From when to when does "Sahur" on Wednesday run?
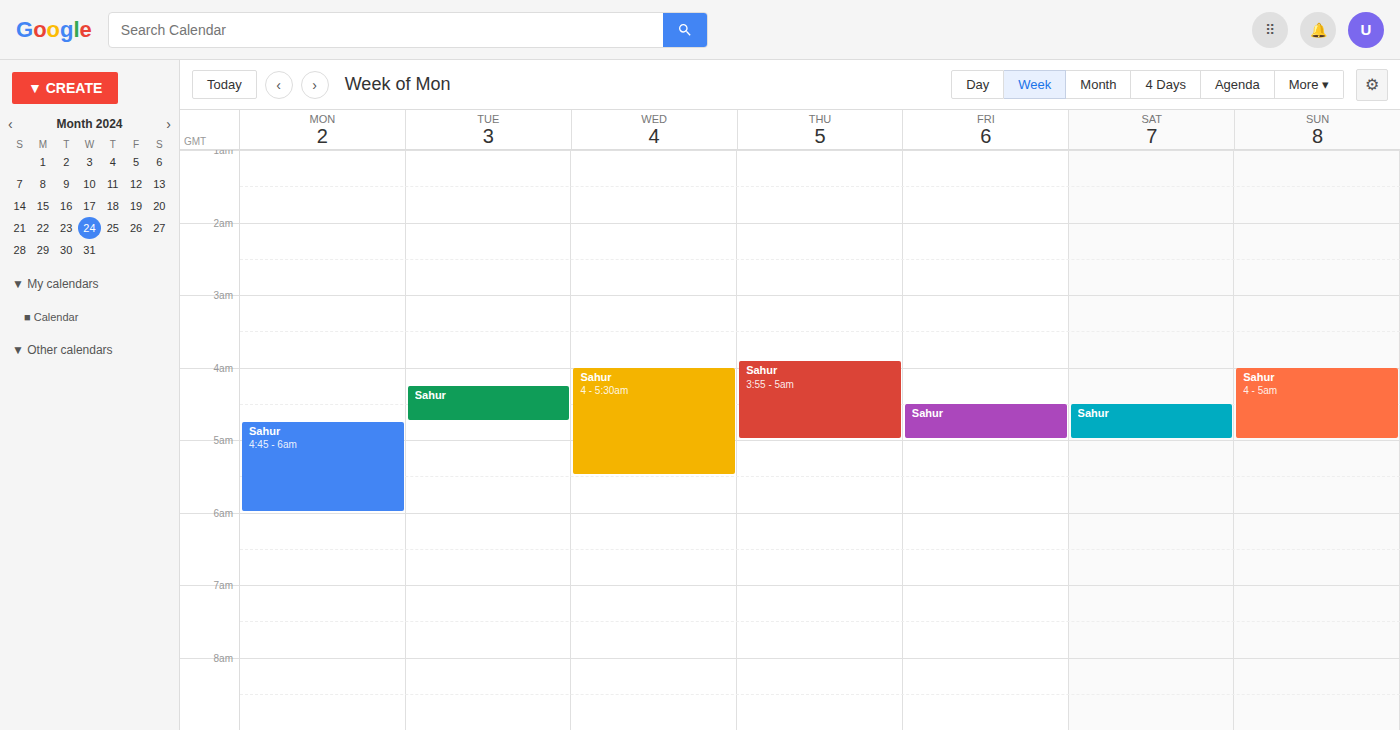
04:00 to 05:30